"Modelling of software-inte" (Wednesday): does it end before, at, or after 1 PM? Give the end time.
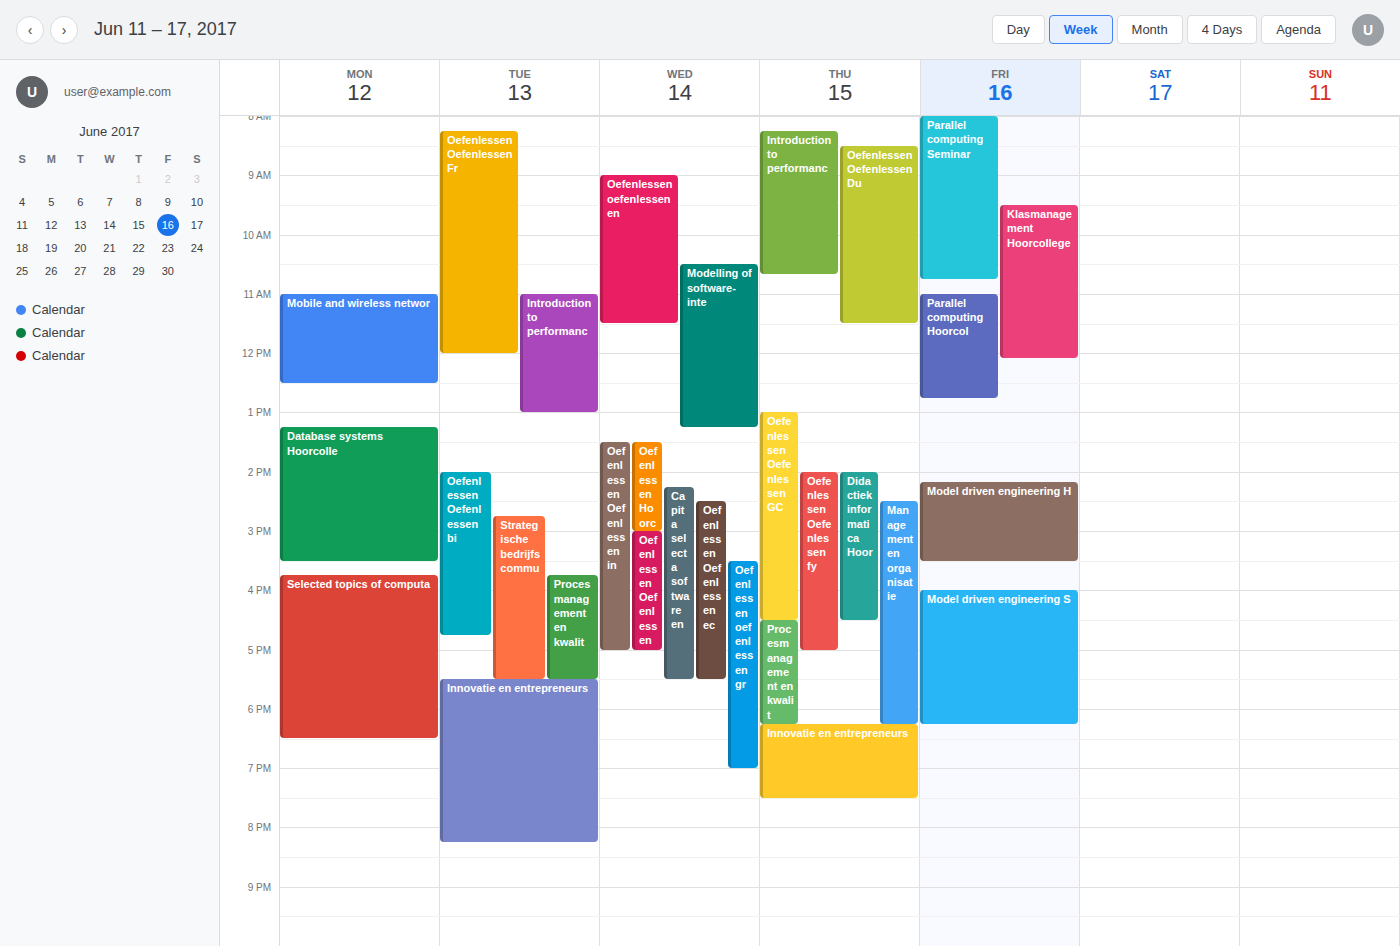
1:15 PM -- after 1 PM, 15 minutes below the 1 PM line.